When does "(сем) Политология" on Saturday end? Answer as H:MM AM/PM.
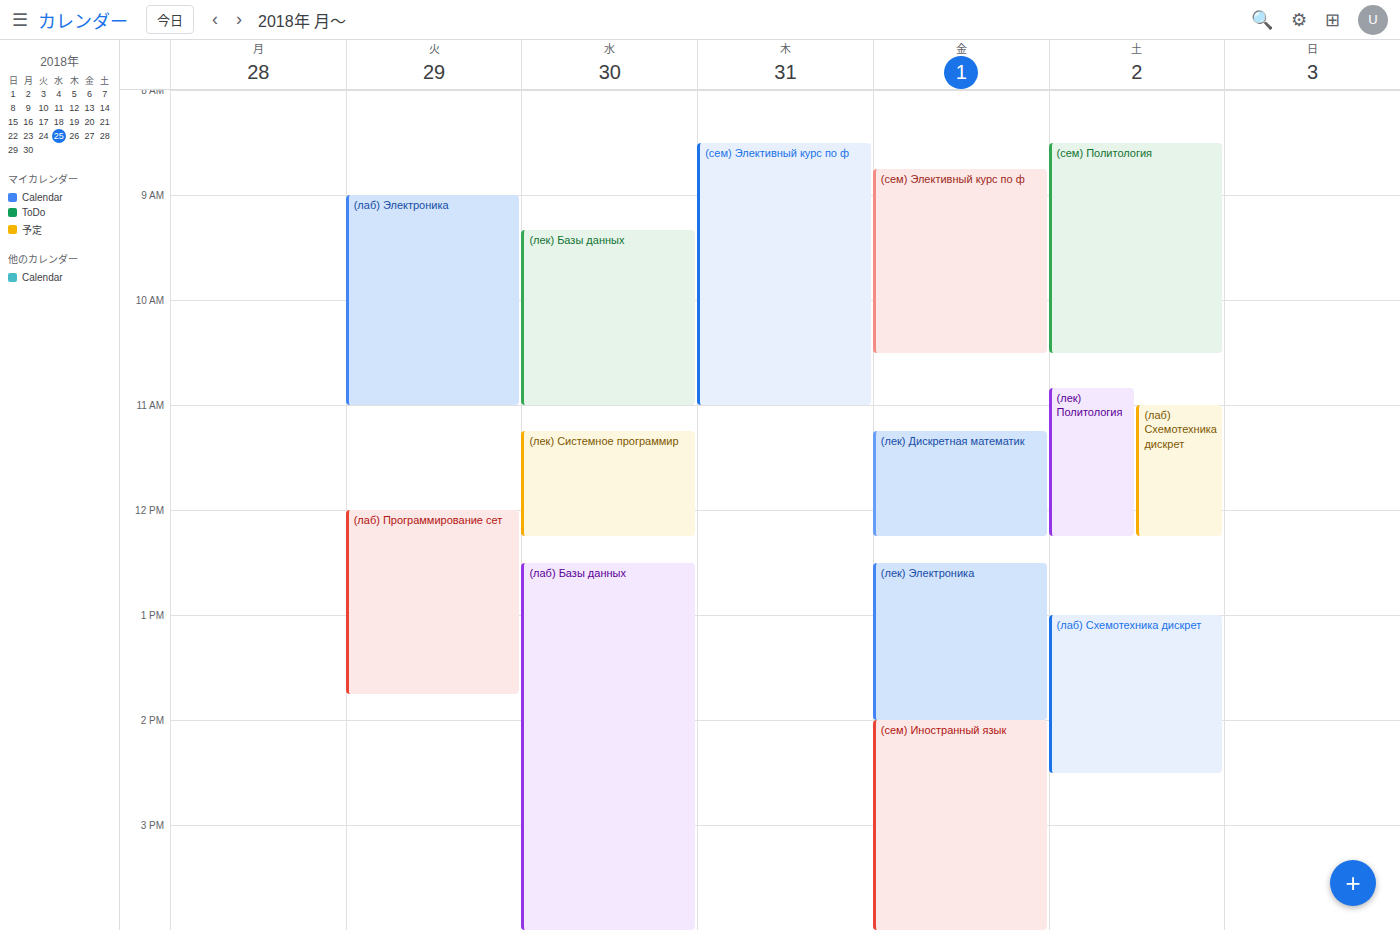
10:30 AM